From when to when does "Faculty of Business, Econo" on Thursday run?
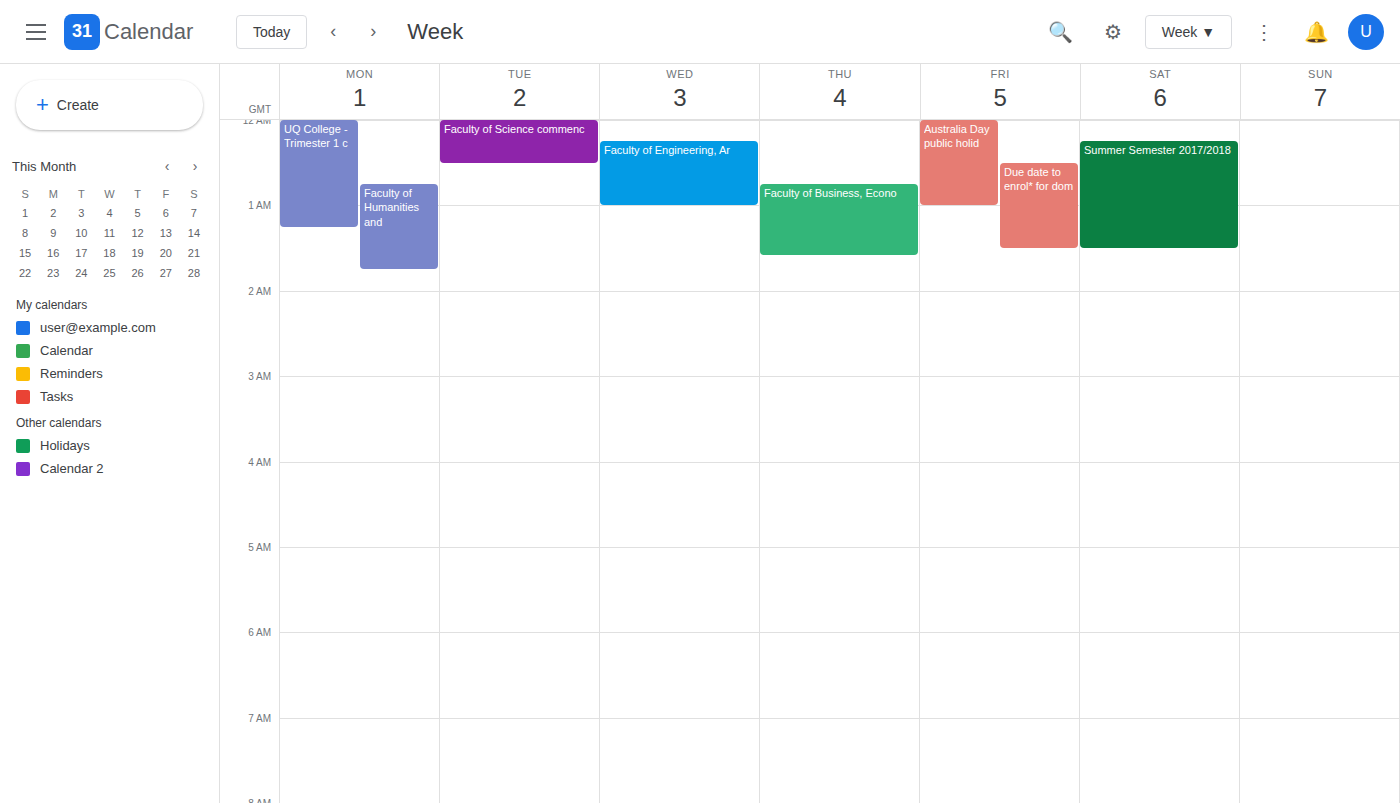
12:45 AM to 1:35 AM